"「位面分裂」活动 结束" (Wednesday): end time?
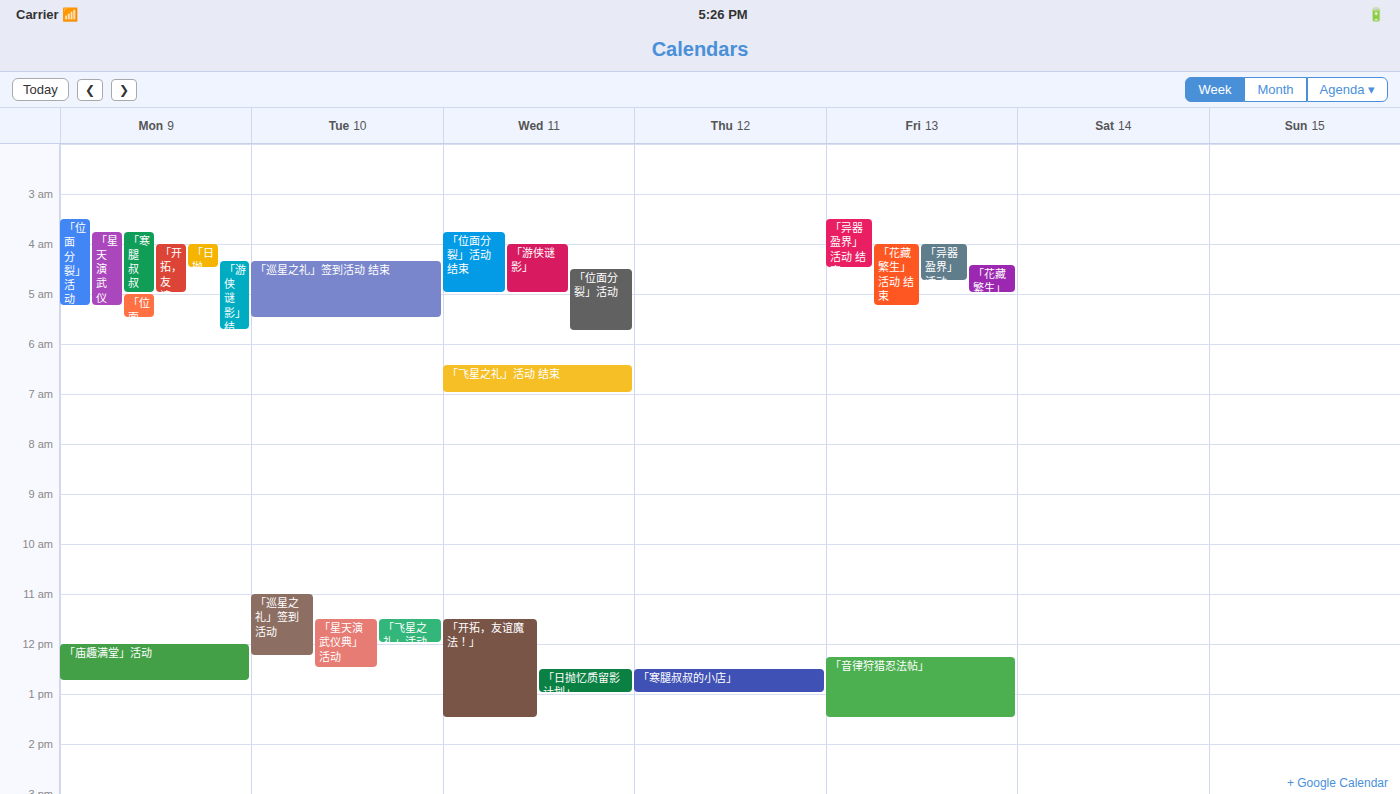
5:00 AM